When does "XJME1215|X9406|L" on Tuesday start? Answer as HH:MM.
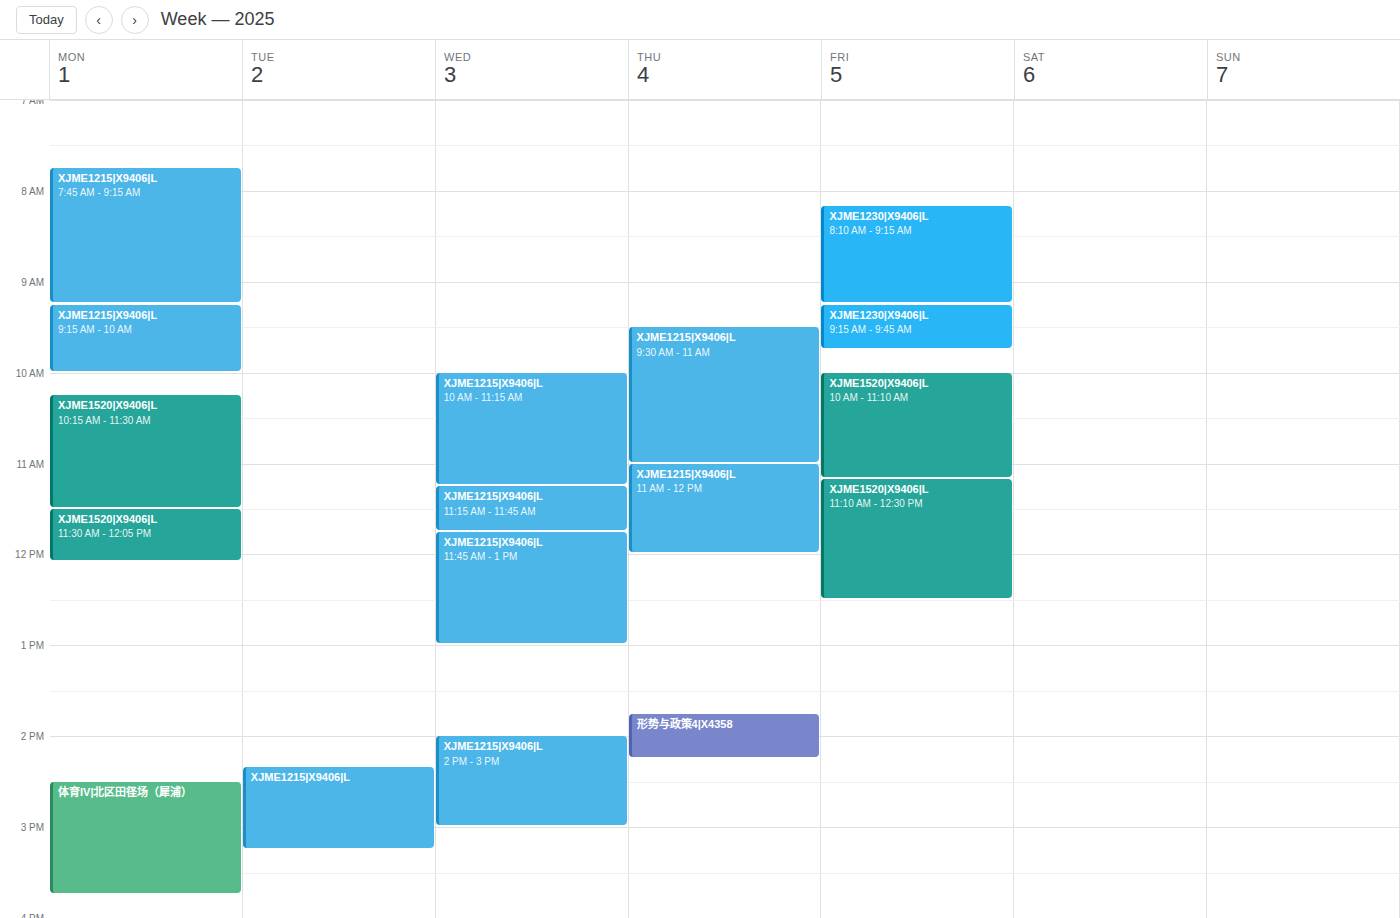
14:20